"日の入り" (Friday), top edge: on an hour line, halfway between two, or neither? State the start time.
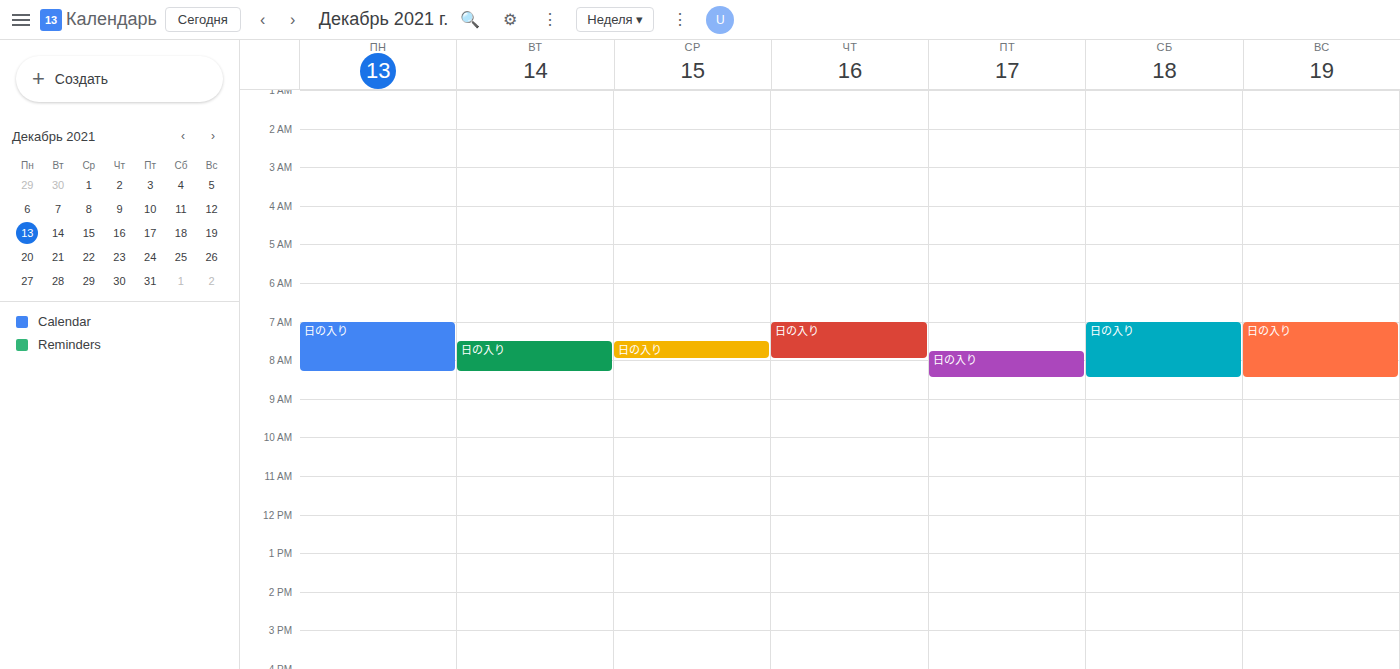
7:45 AM -- neither: three quarters of the way from the 7 AM line to the 8 AM line.